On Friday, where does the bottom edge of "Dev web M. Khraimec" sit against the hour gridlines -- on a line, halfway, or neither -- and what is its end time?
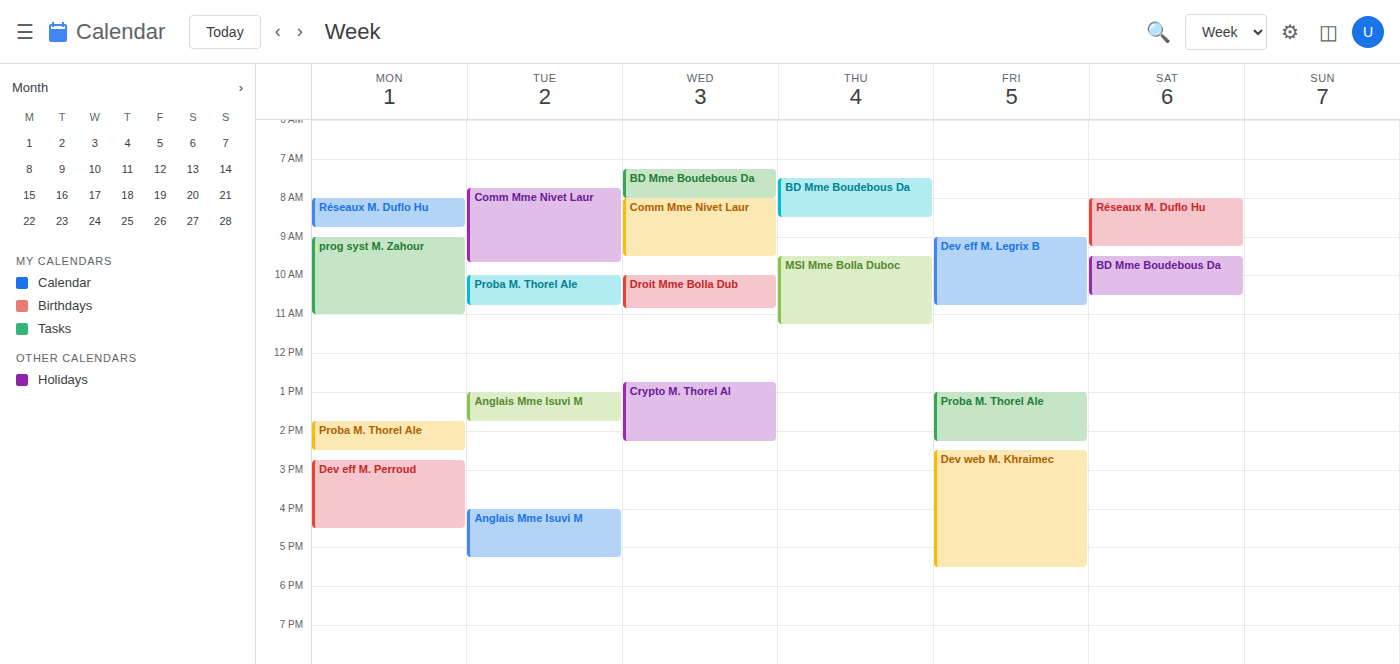
5:30 PM -- halfway between the 5 PM and 6 PM lines.